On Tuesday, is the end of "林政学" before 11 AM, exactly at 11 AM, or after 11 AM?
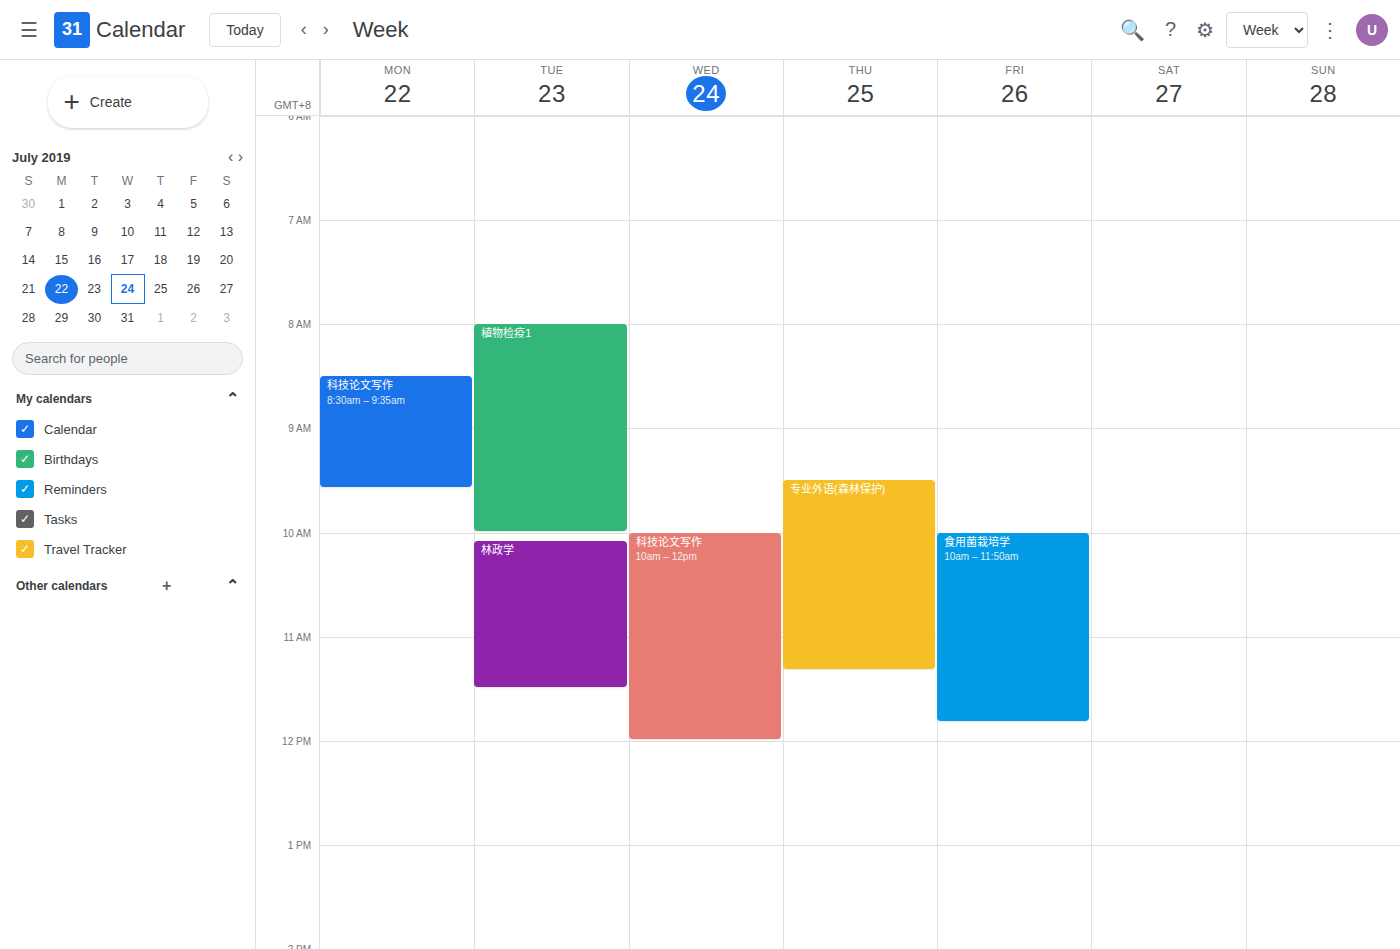
11:30 AM -- after 11 AM, 30 minutes below the 11 AM line.